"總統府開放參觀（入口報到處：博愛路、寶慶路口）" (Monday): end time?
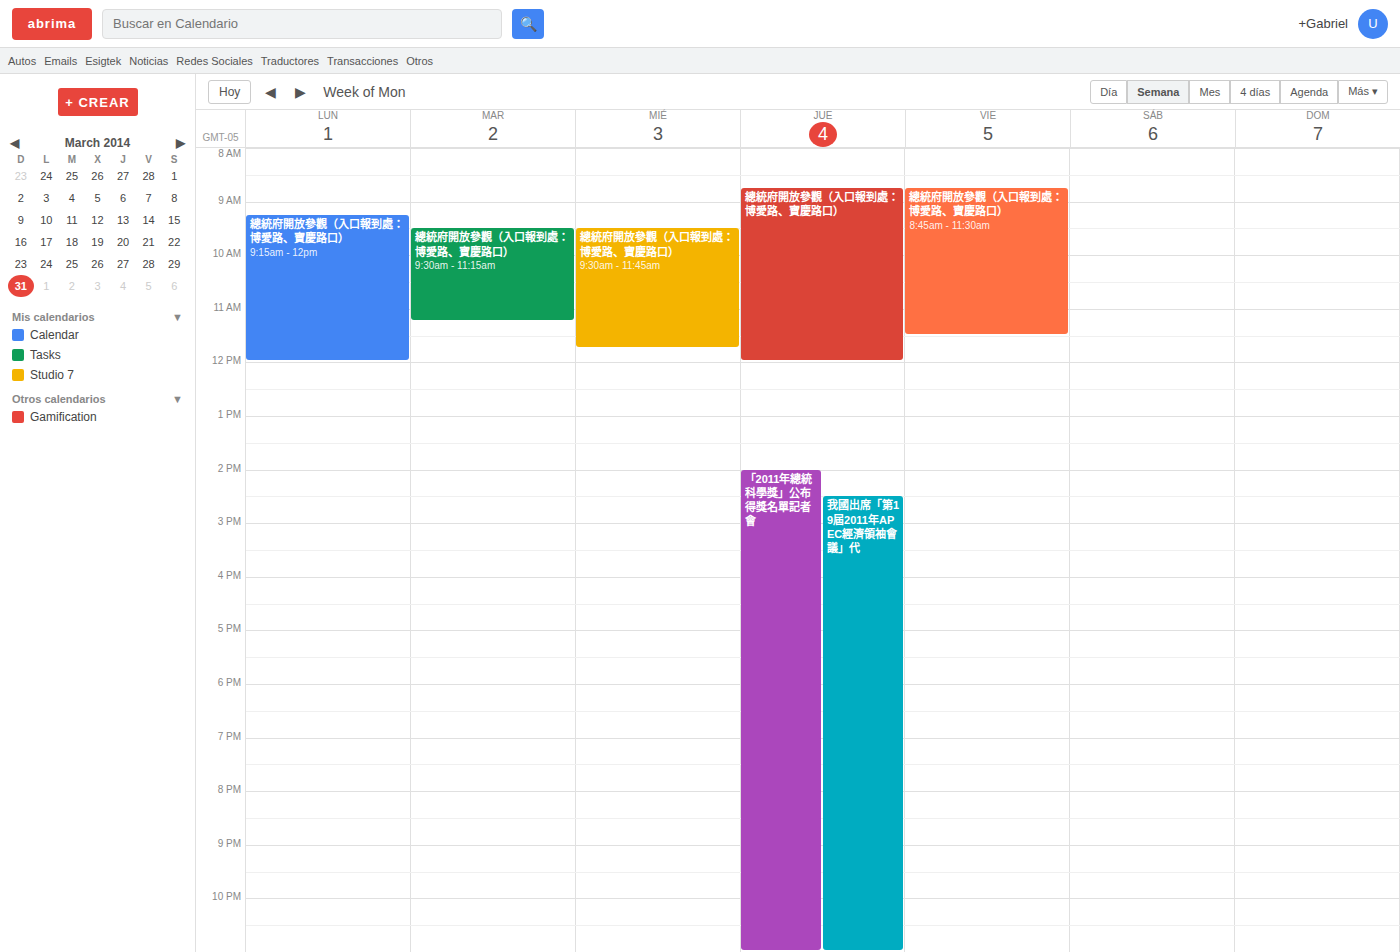
12:00